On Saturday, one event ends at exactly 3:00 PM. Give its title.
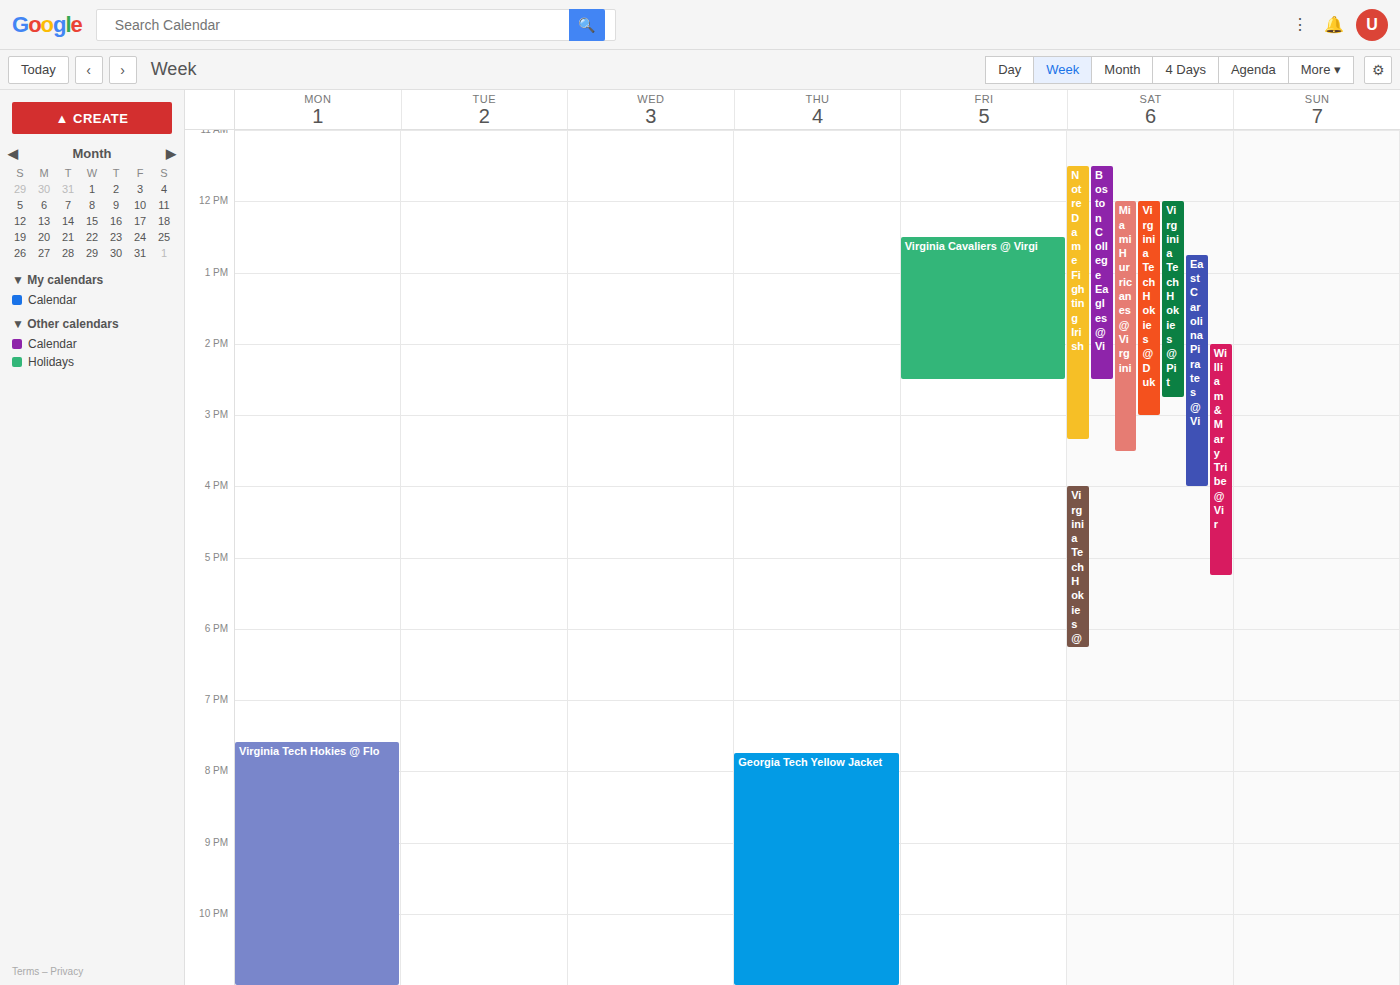
"Virginia Tech Hokies @ Duk"